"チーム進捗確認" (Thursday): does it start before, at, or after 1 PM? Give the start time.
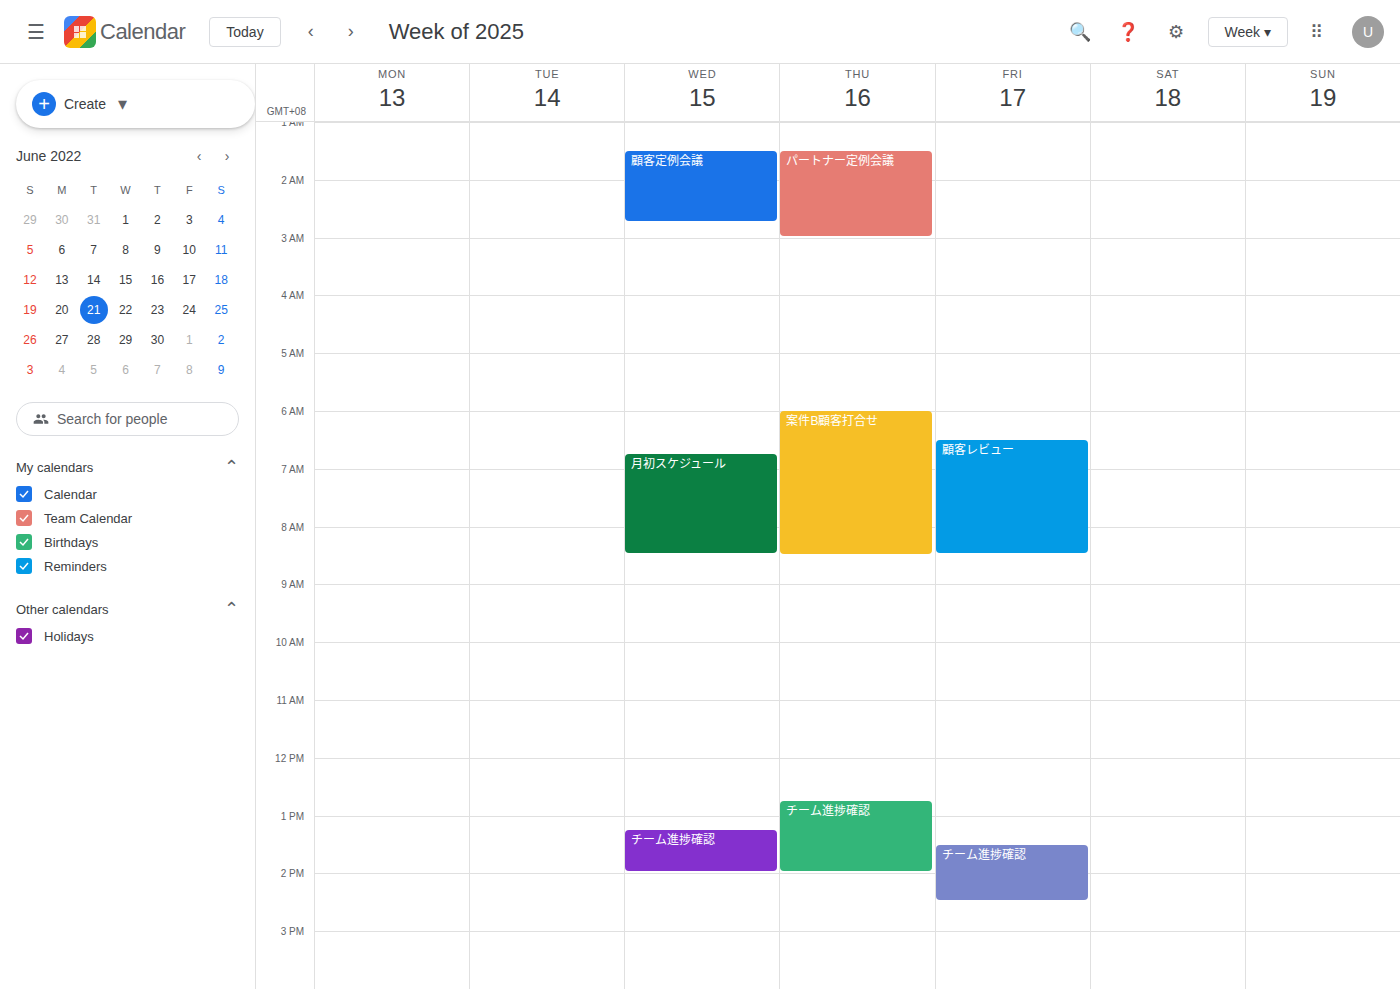
12:45 PM -- before 1 PM, 15 minutes above the 1 PM line.